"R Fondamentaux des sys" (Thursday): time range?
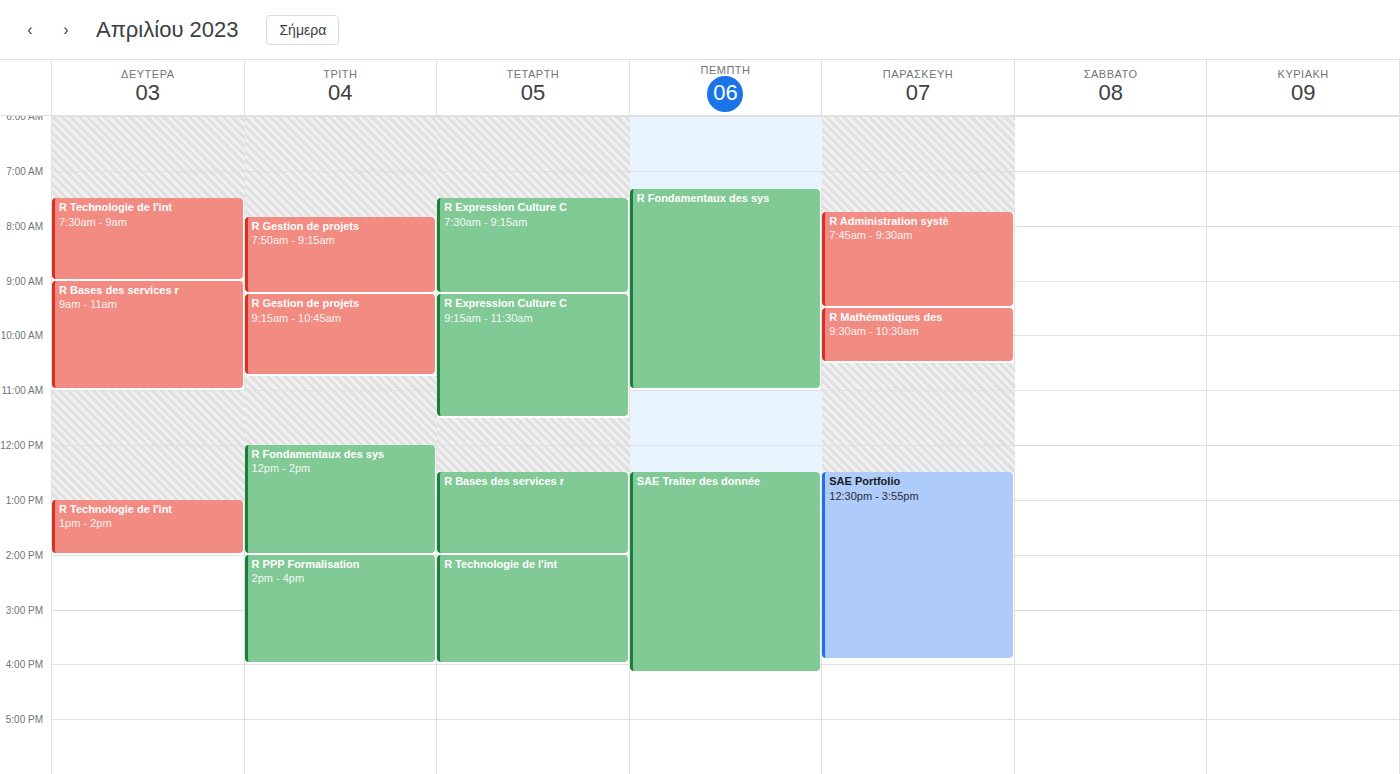
7:20 AM to 11:00 AM